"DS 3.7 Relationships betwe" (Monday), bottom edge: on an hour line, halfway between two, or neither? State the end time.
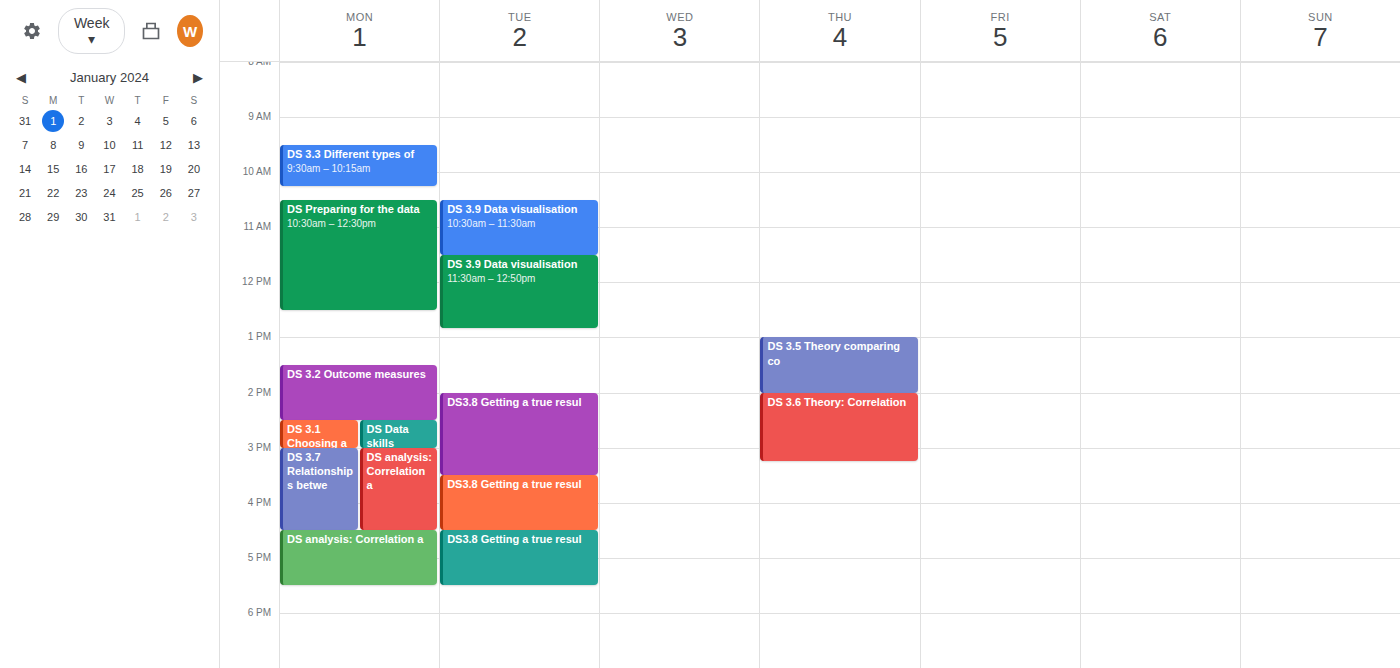
4:30 PM -- halfway between the 4 PM and 5 PM lines.